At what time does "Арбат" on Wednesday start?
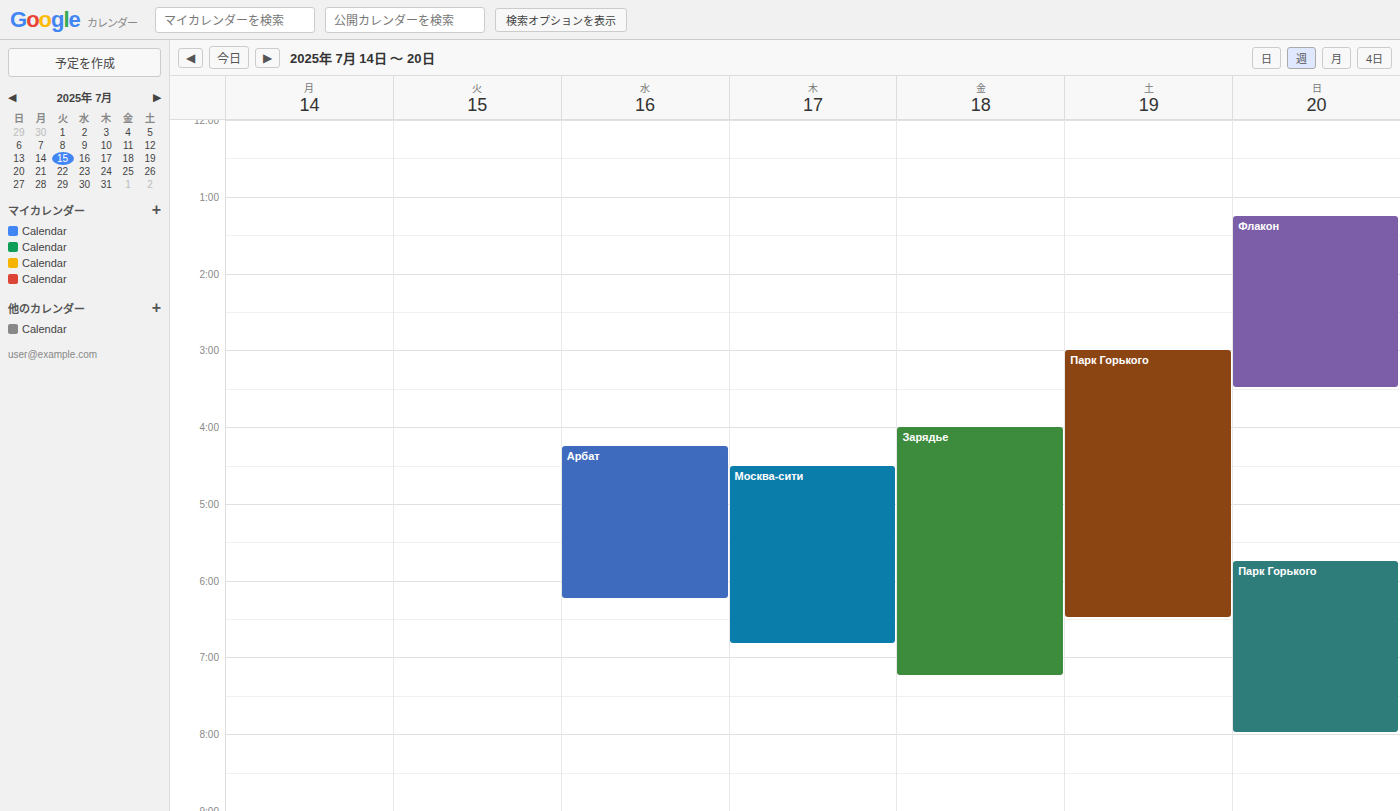
4:15 PM